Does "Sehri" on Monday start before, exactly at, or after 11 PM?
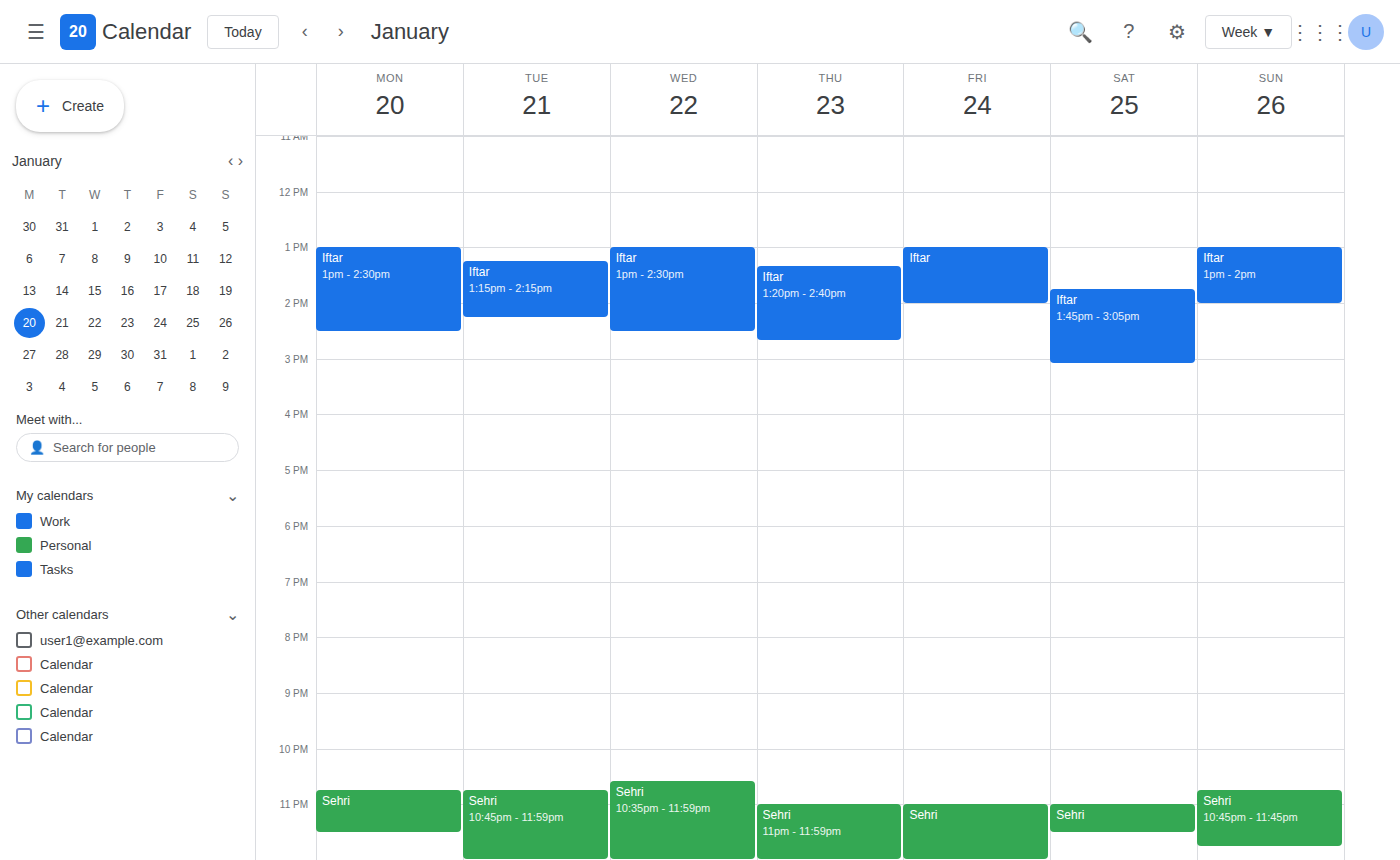
10:45 PM -- before 11 PM, 15 minutes above the 11 PM line.